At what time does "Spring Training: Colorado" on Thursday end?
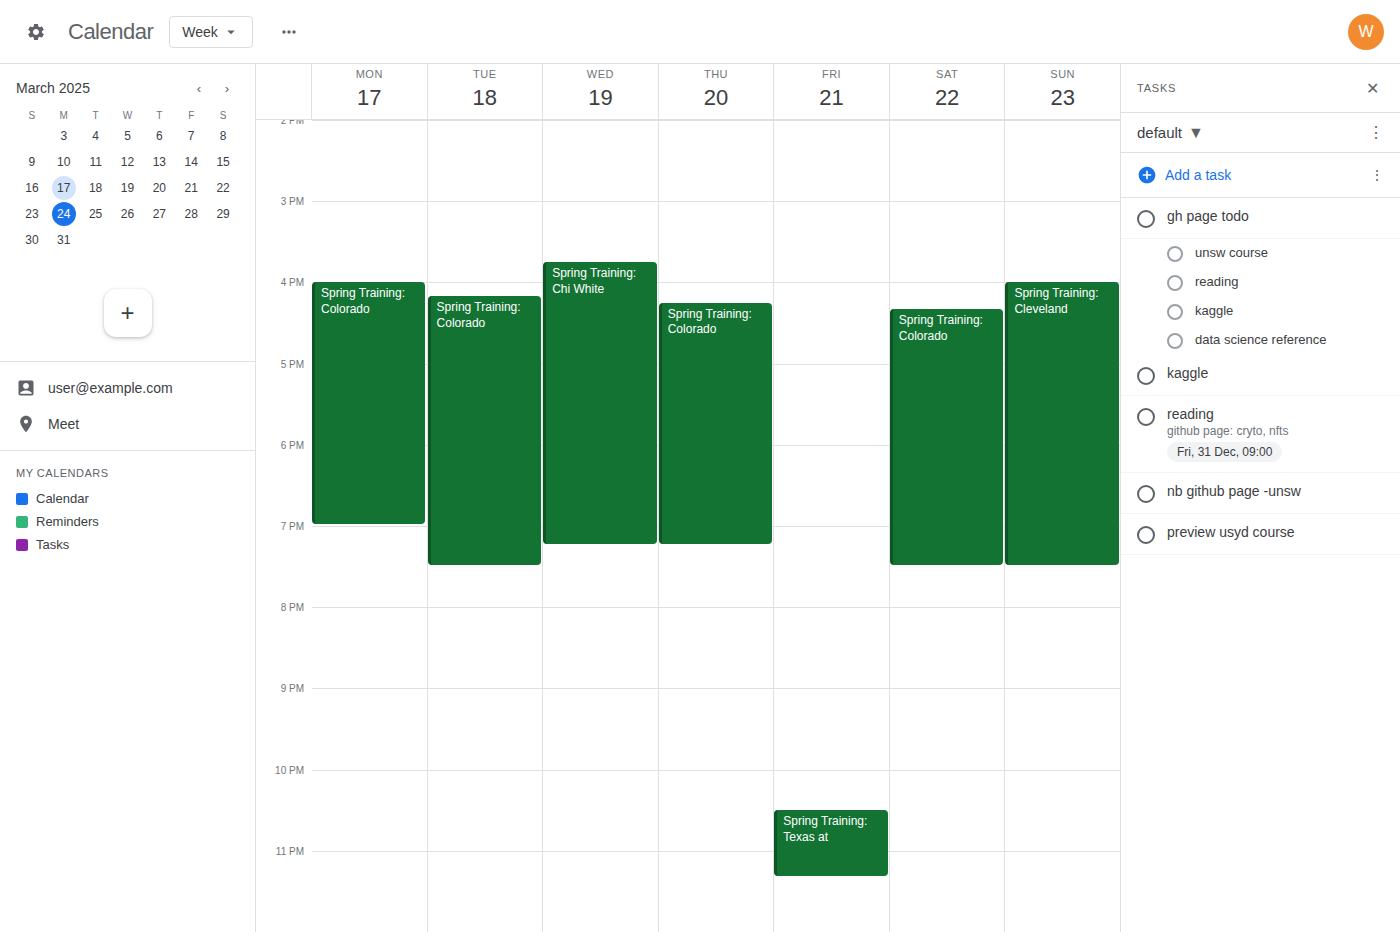
7:15 PM